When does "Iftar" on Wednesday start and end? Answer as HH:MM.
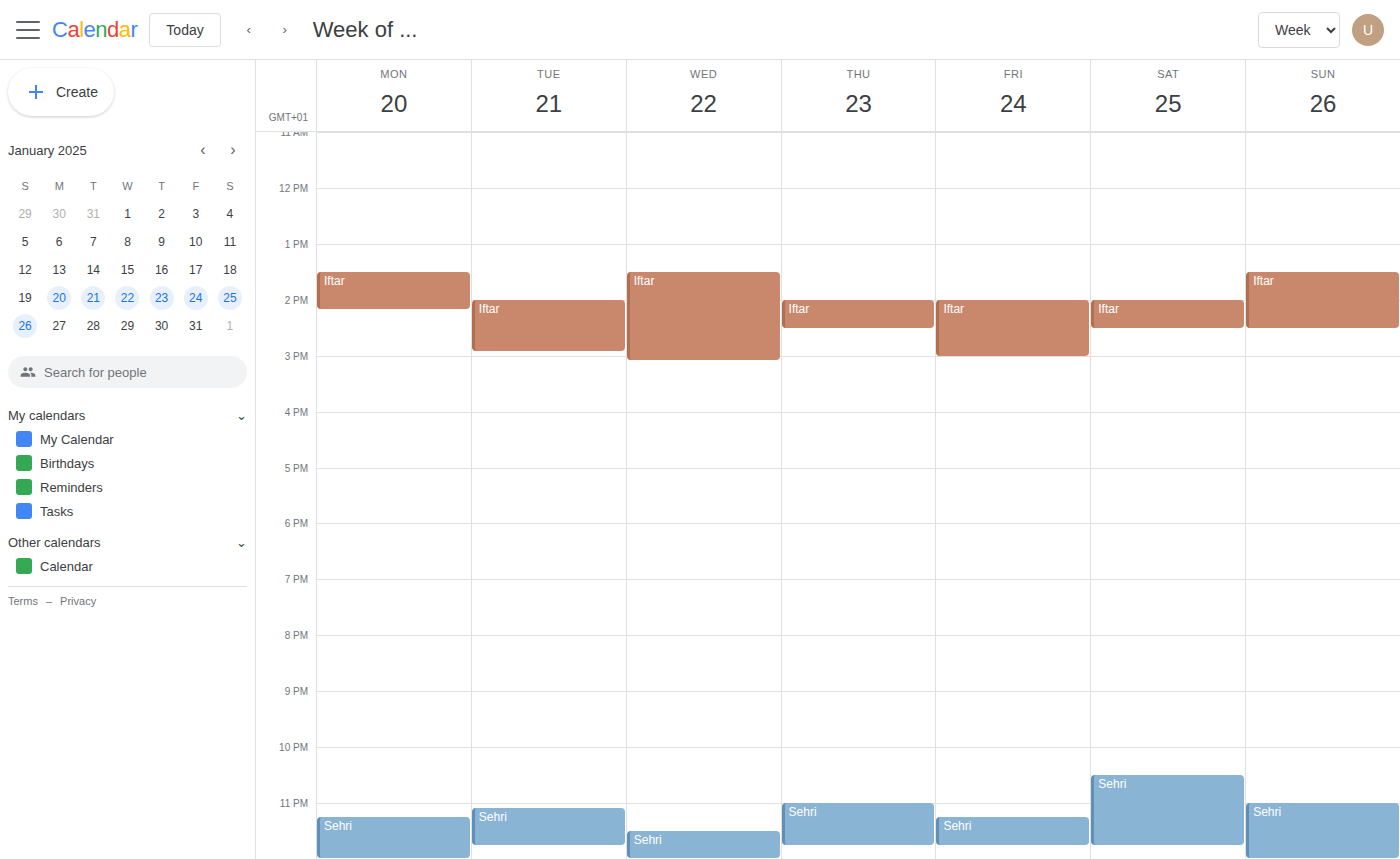
13:30 to 15:05